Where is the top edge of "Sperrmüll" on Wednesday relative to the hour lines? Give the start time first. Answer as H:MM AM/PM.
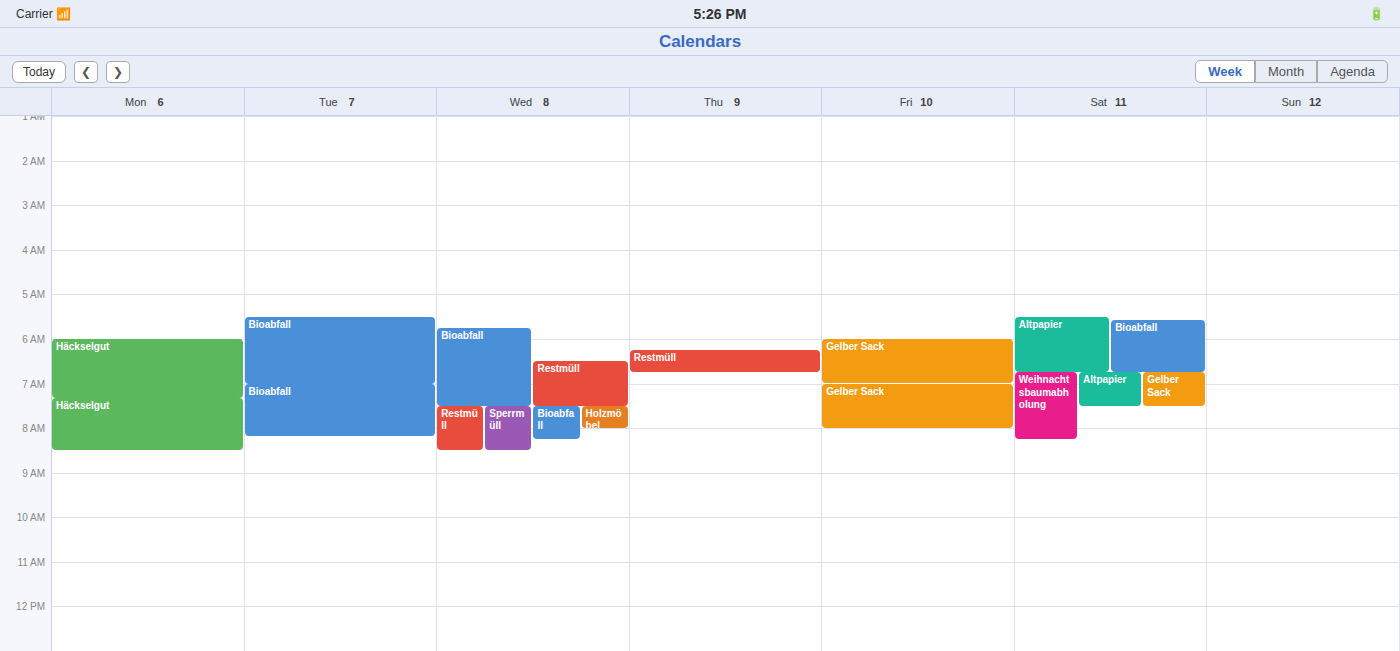
7:30 AM -- halfway between the 7 AM and 8 AM lines.